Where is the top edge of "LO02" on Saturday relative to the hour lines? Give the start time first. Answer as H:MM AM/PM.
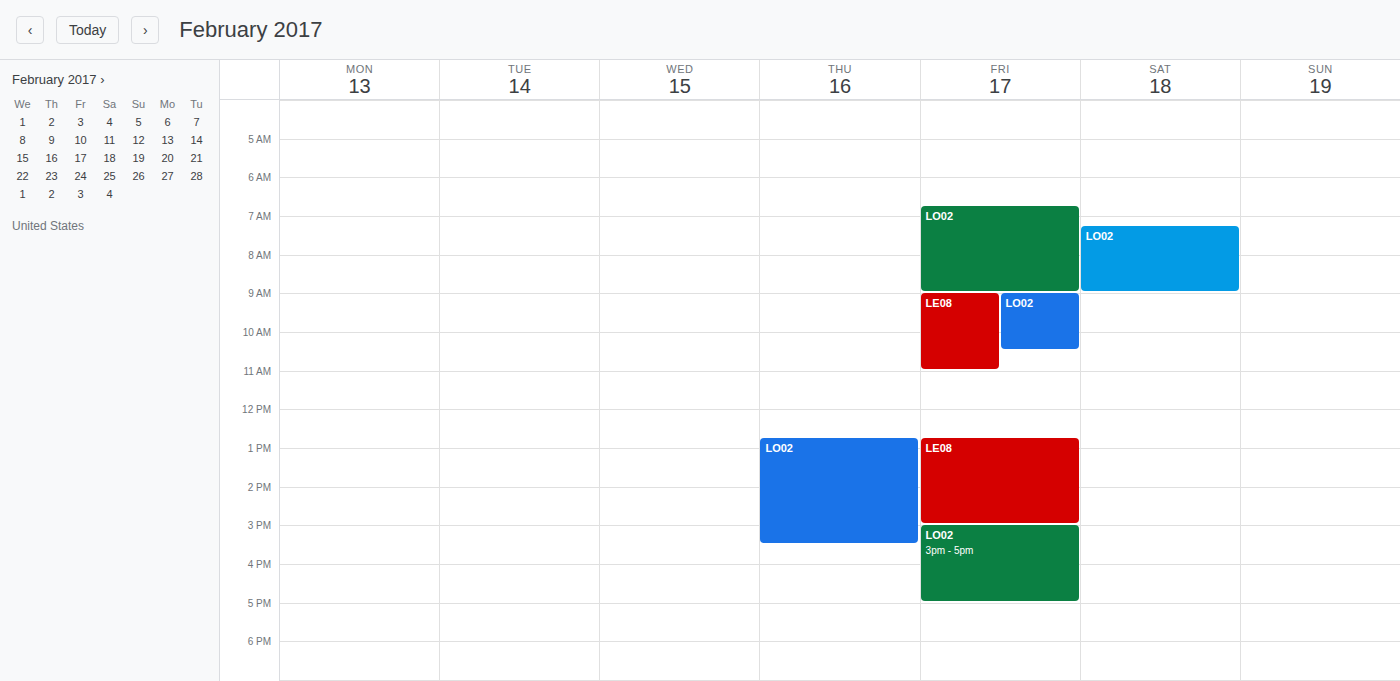
7:15 AM -- neither: a quarter of the way from the 7 AM line to the 8 AM line.